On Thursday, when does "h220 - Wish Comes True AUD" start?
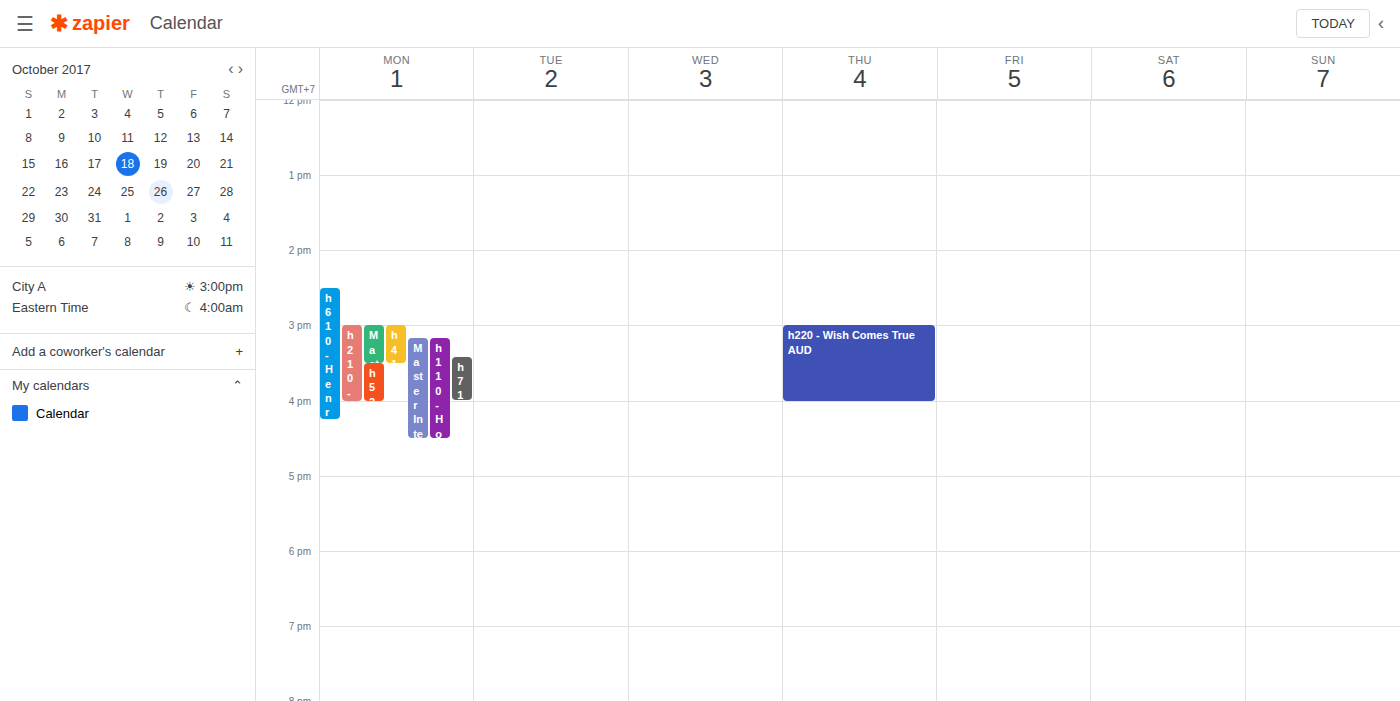
3:00 PM